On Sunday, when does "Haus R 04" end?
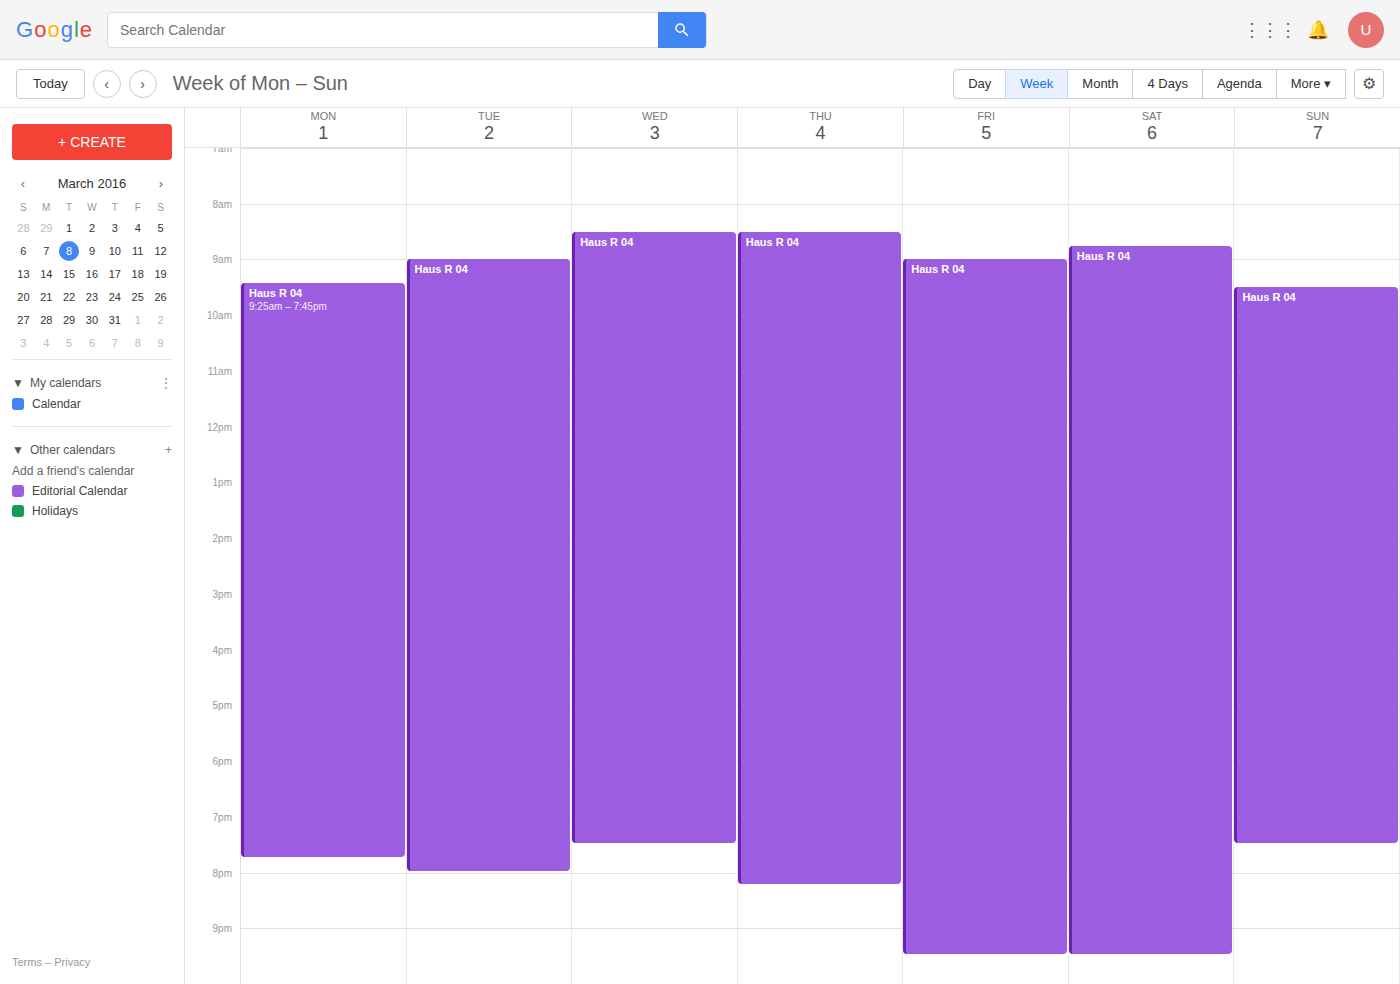
7:30 PM